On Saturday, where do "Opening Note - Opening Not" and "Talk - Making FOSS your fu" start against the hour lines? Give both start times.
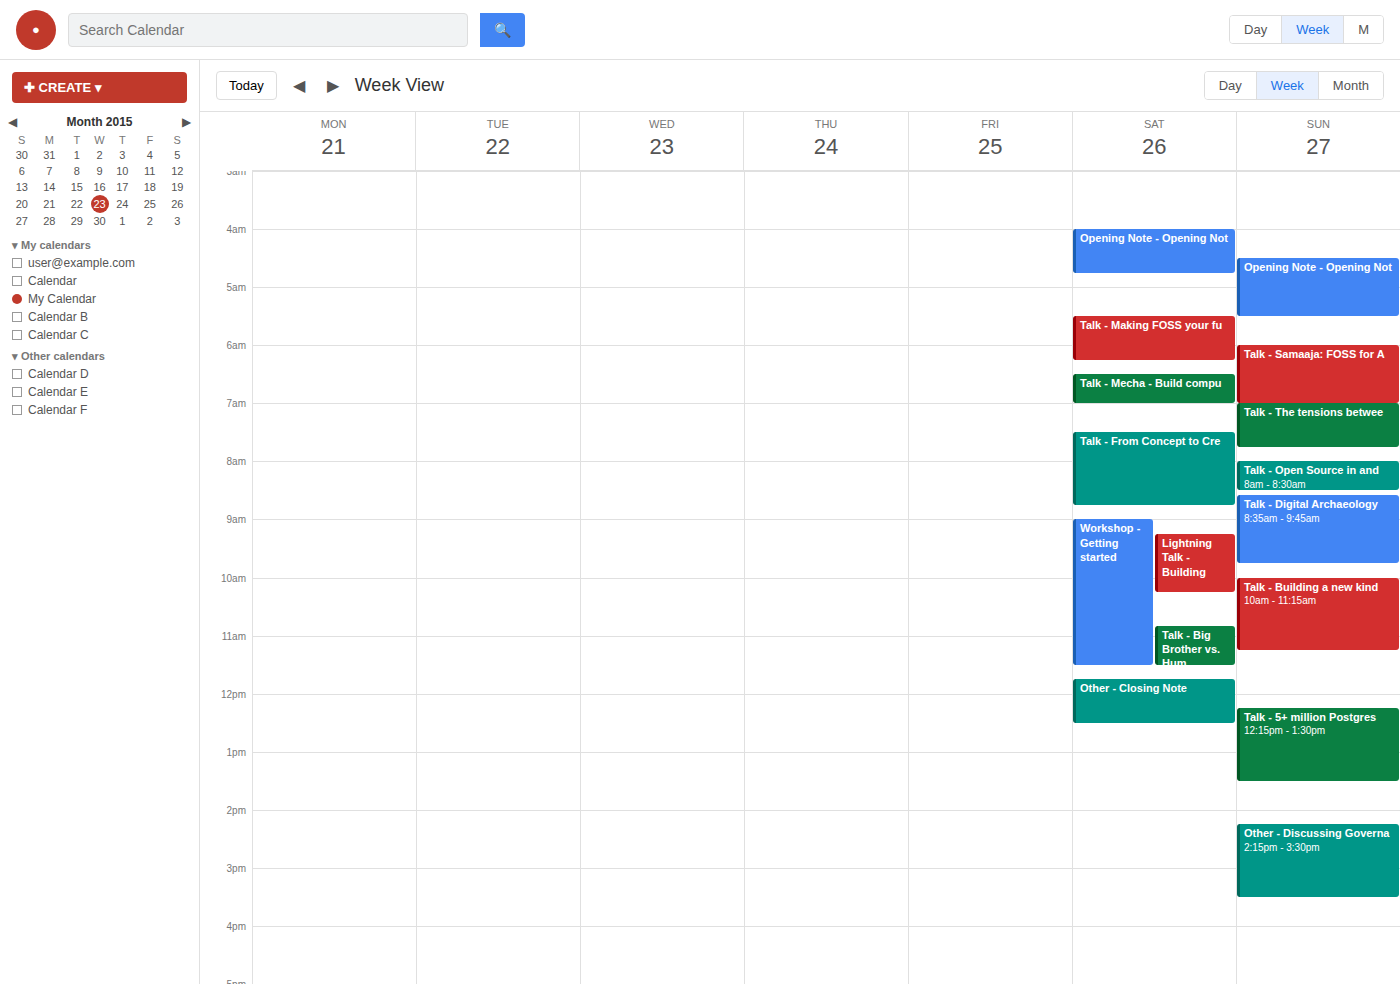
"Opening Note - Opening Not": 4:00 AM, exactly on the 4 AM line. "Talk - Making FOSS your fu": 5:30 AM, halfway between the 5 AM and 6 AM lines.